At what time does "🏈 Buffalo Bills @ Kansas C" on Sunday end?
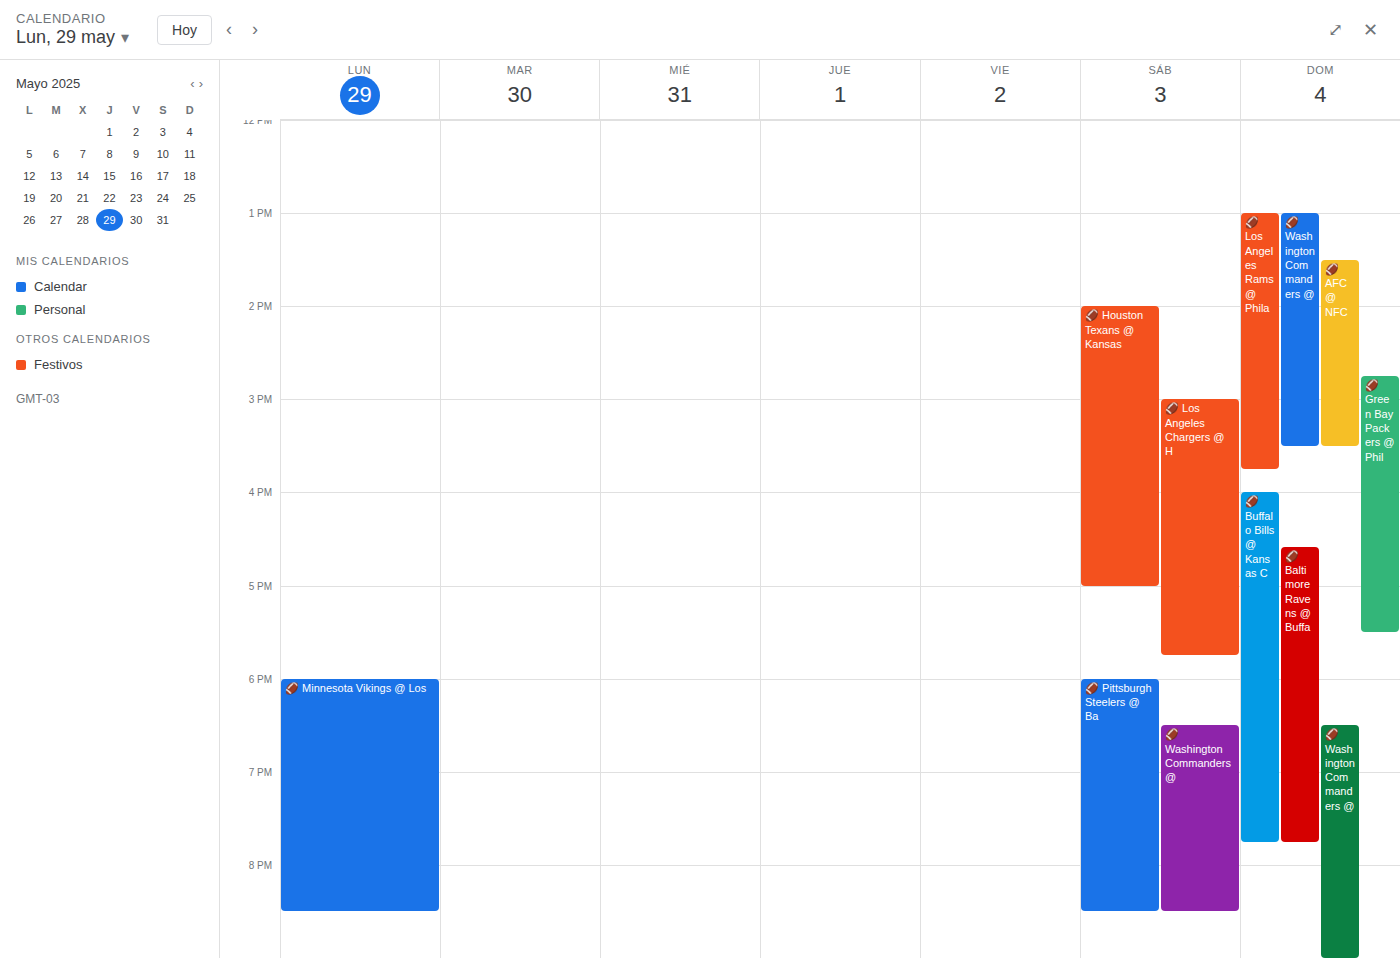
19:45